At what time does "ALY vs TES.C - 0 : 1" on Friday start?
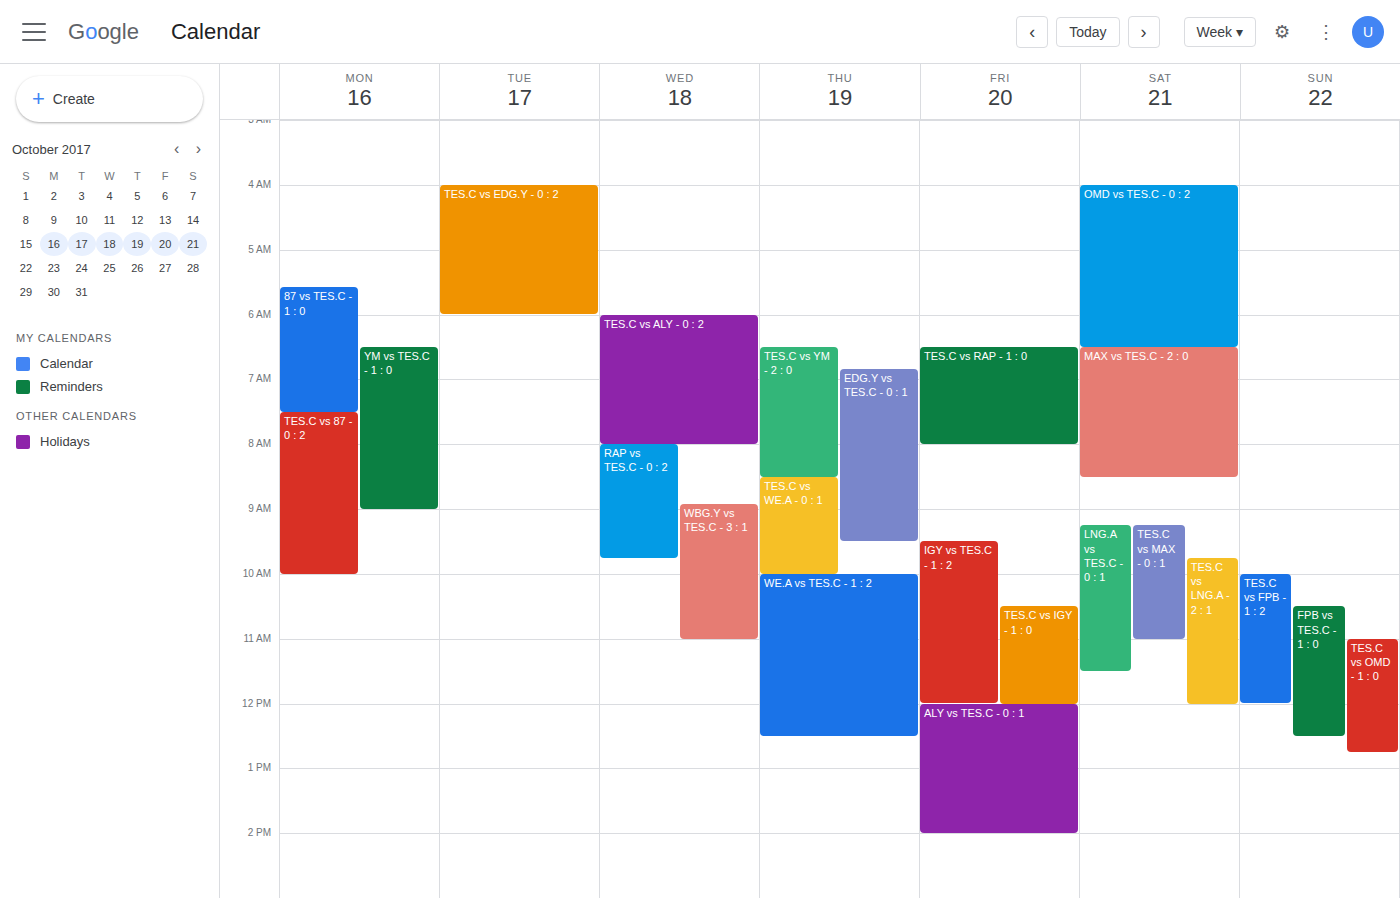
12:00 PM